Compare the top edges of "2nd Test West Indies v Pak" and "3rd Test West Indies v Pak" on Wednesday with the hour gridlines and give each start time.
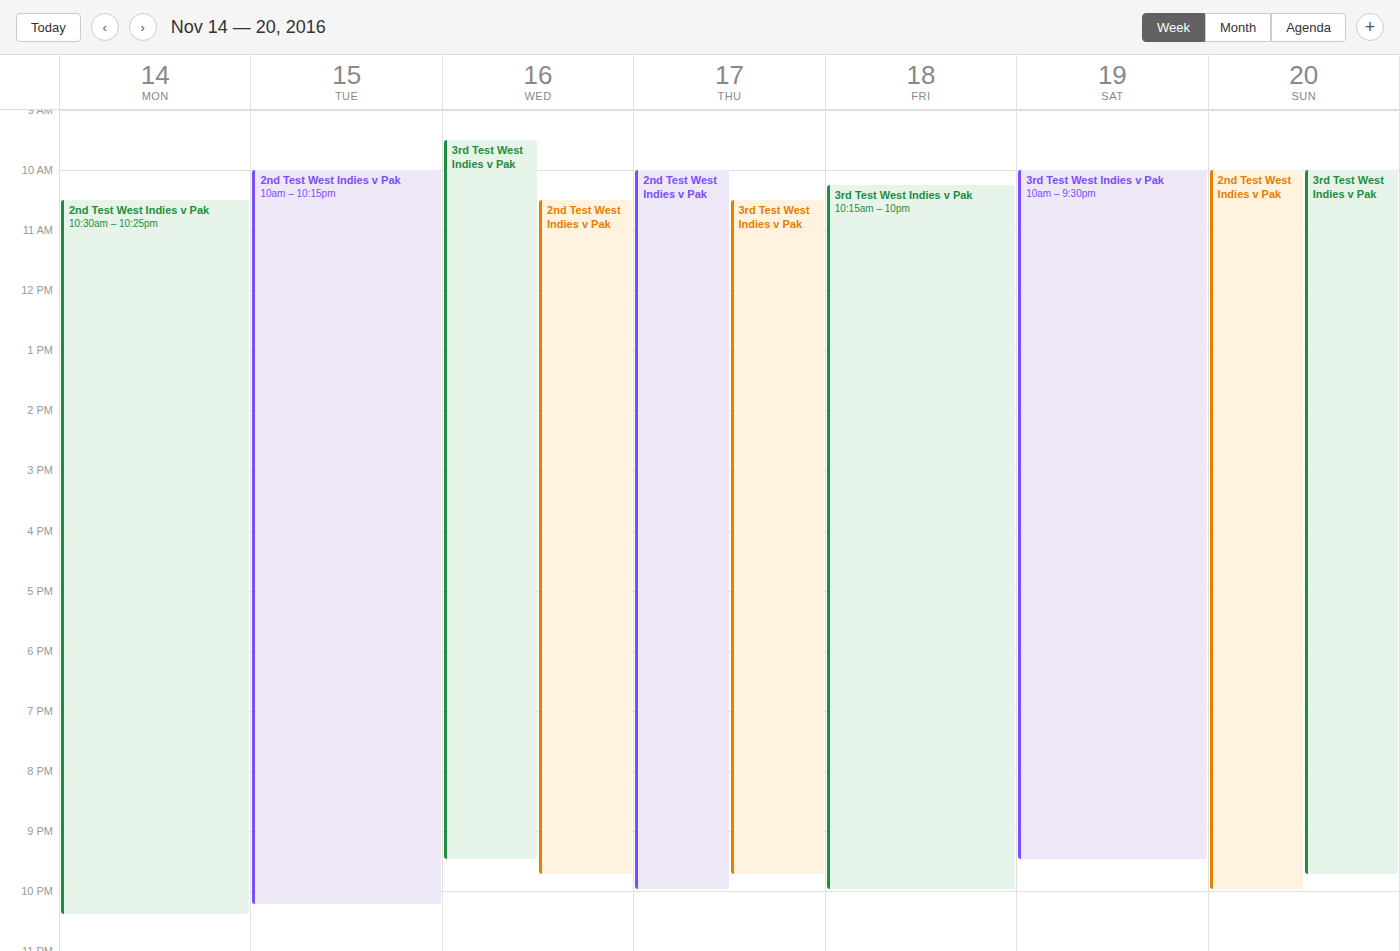
"2nd Test West Indies v Pak": 10:30 AM, halfway between the 10 AM and 11 AM lines. "3rd Test West Indies v Pak": 9:30 AM, halfway between the 9 AM and 10 AM lines.